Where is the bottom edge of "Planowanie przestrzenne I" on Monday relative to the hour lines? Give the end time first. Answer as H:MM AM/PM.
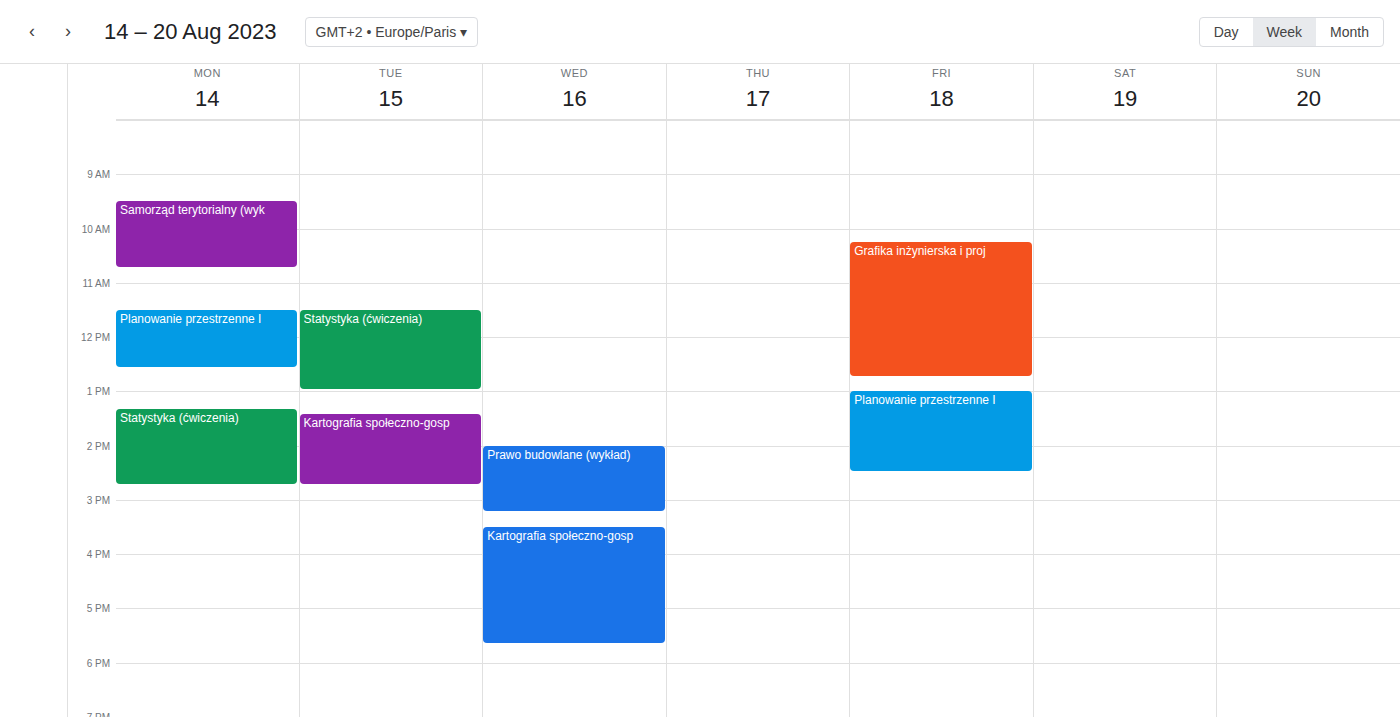
12:35 PM -- neither: 35 minutes below the 12 PM line and 25 minutes above the 1 PM line.